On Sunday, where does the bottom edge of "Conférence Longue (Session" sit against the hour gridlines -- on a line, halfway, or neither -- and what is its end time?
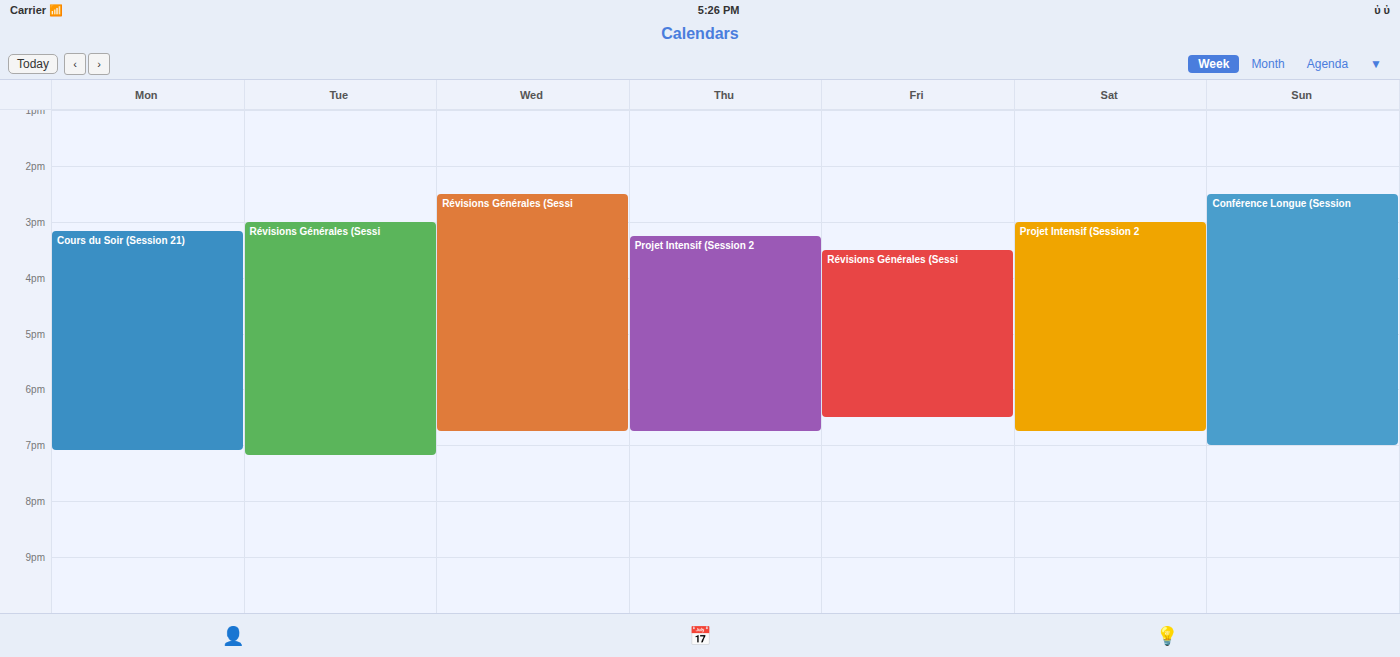
7:00 PM -- exactly on the 7 PM line.